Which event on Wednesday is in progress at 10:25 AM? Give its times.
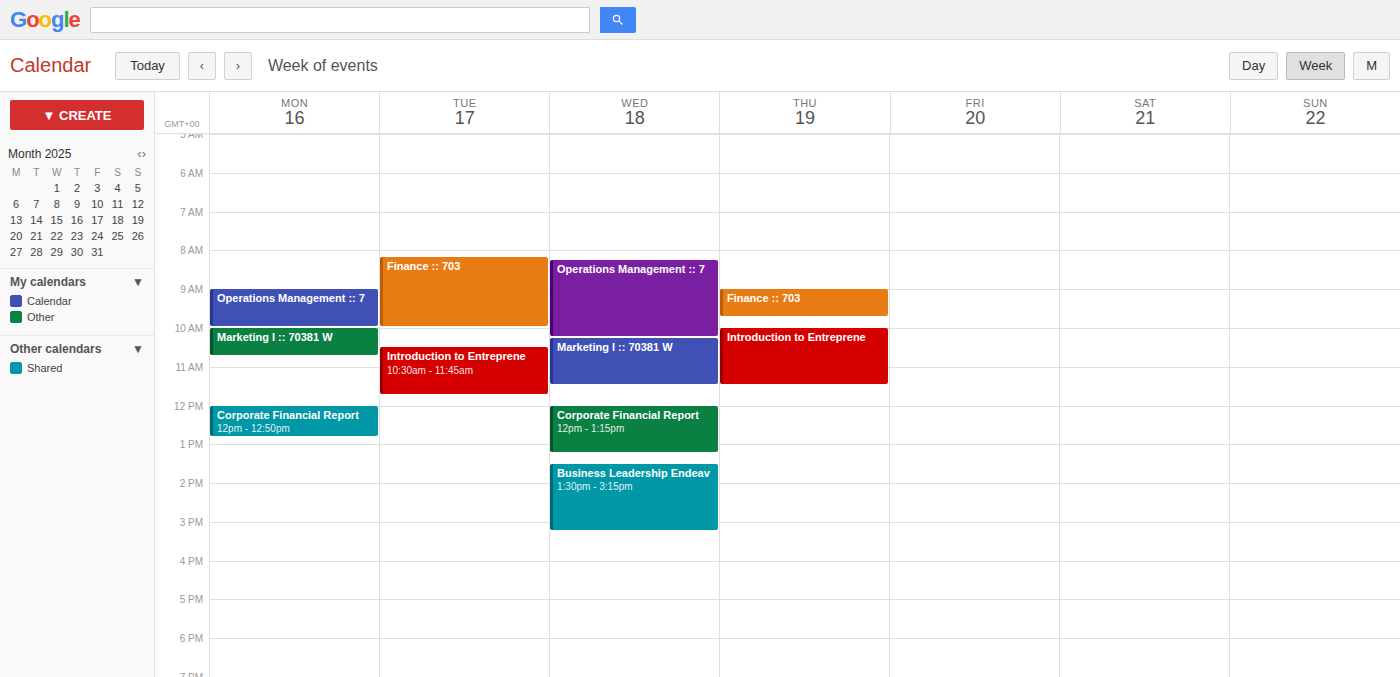
"Marketing I :: 70381 W", 10:15 AM to 11:30 AM